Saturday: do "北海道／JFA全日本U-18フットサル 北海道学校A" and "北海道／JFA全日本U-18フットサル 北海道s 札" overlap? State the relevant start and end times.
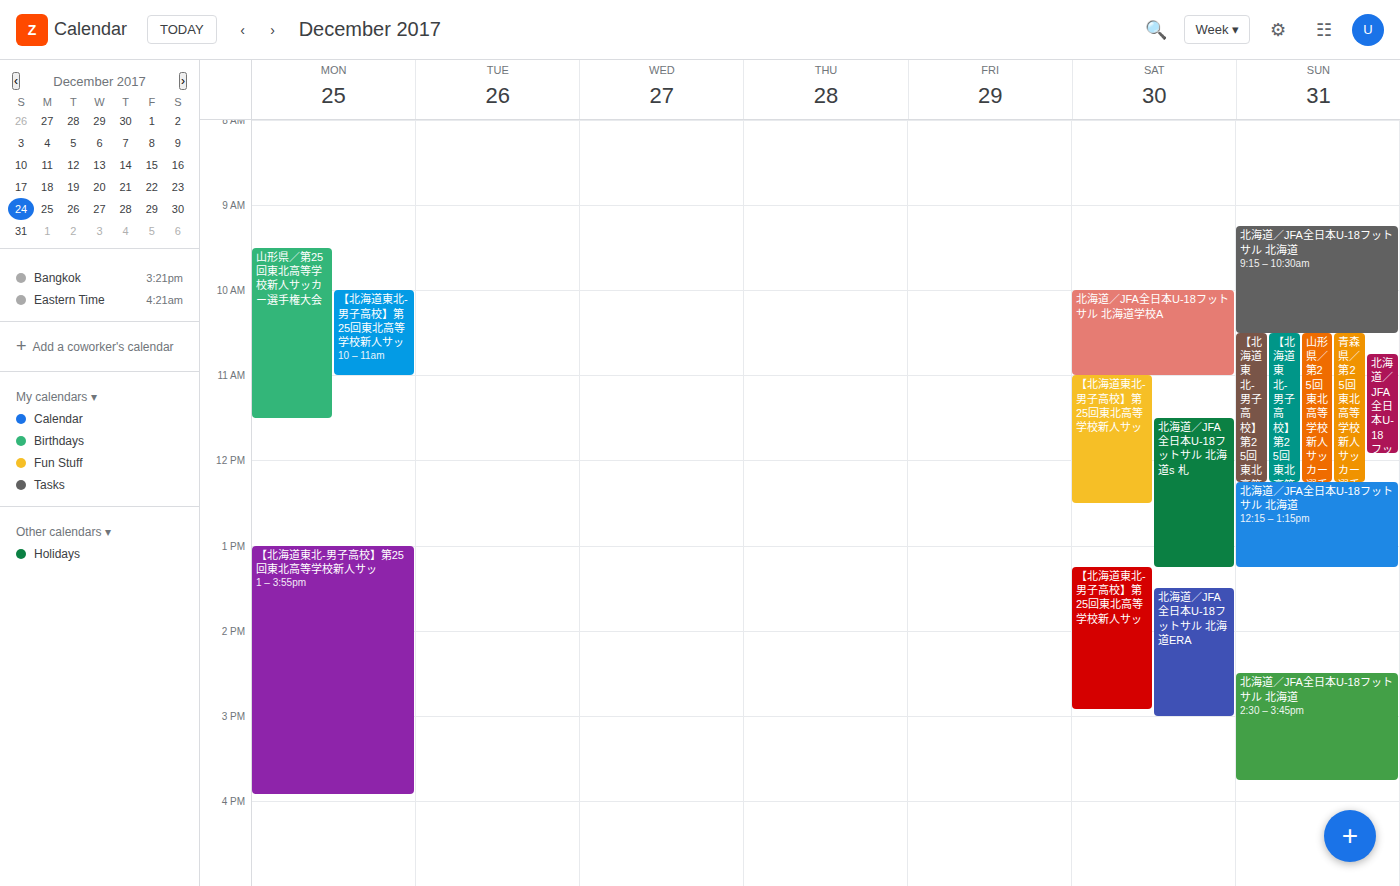
"北海道／JFA全日本U-18フットサル 北海道学校A" ends at 11:00 and "北海道／JFA全日本U-18フットサル 北海道s 札" starts at 11:30 -- no overlap.